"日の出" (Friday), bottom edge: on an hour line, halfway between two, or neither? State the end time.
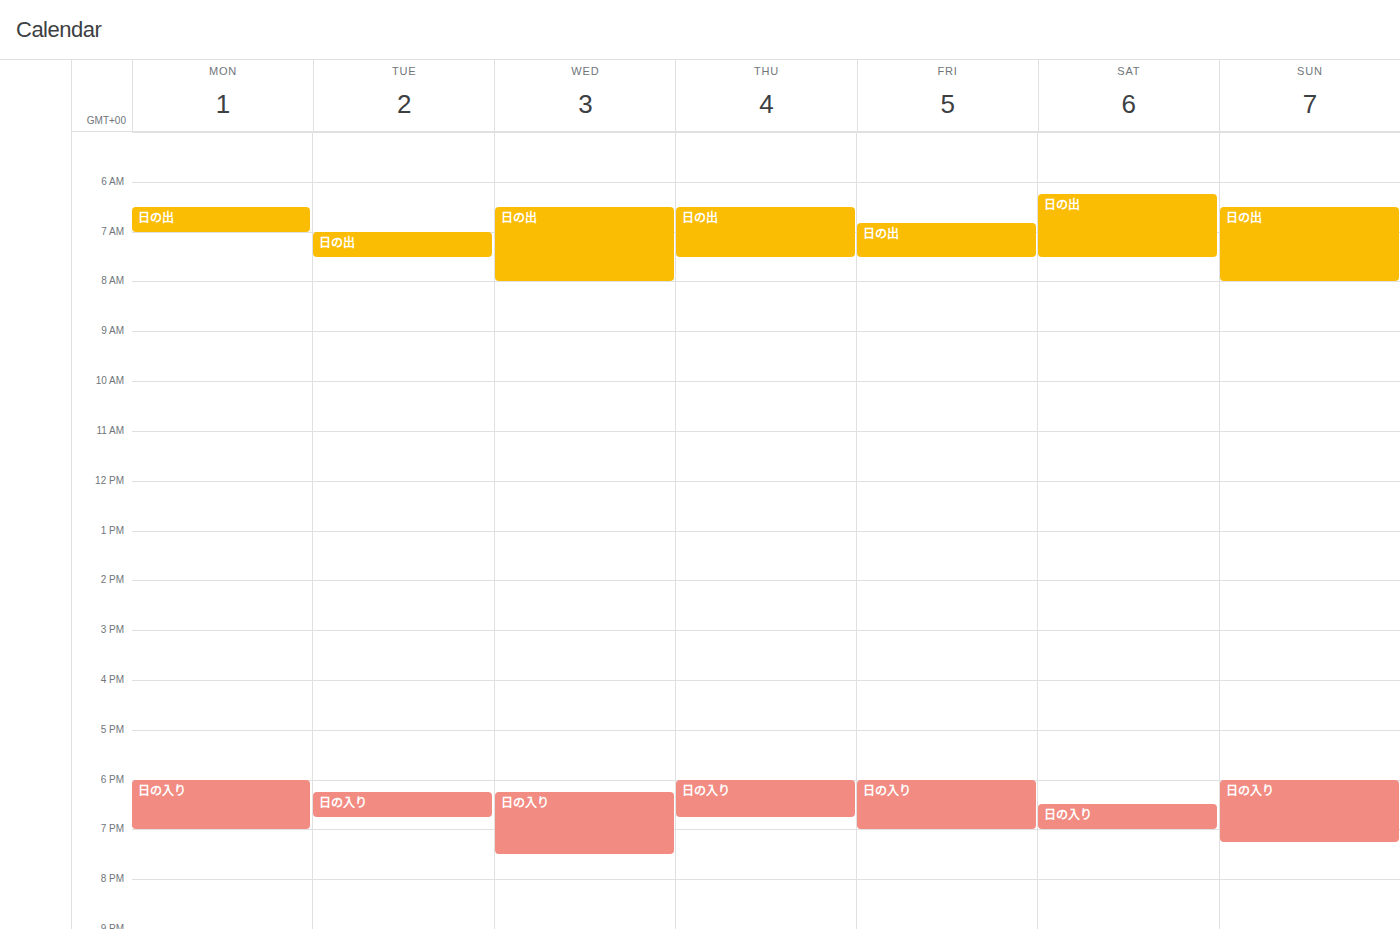
7:30 AM -- halfway between the 7 AM and 8 AM lines.